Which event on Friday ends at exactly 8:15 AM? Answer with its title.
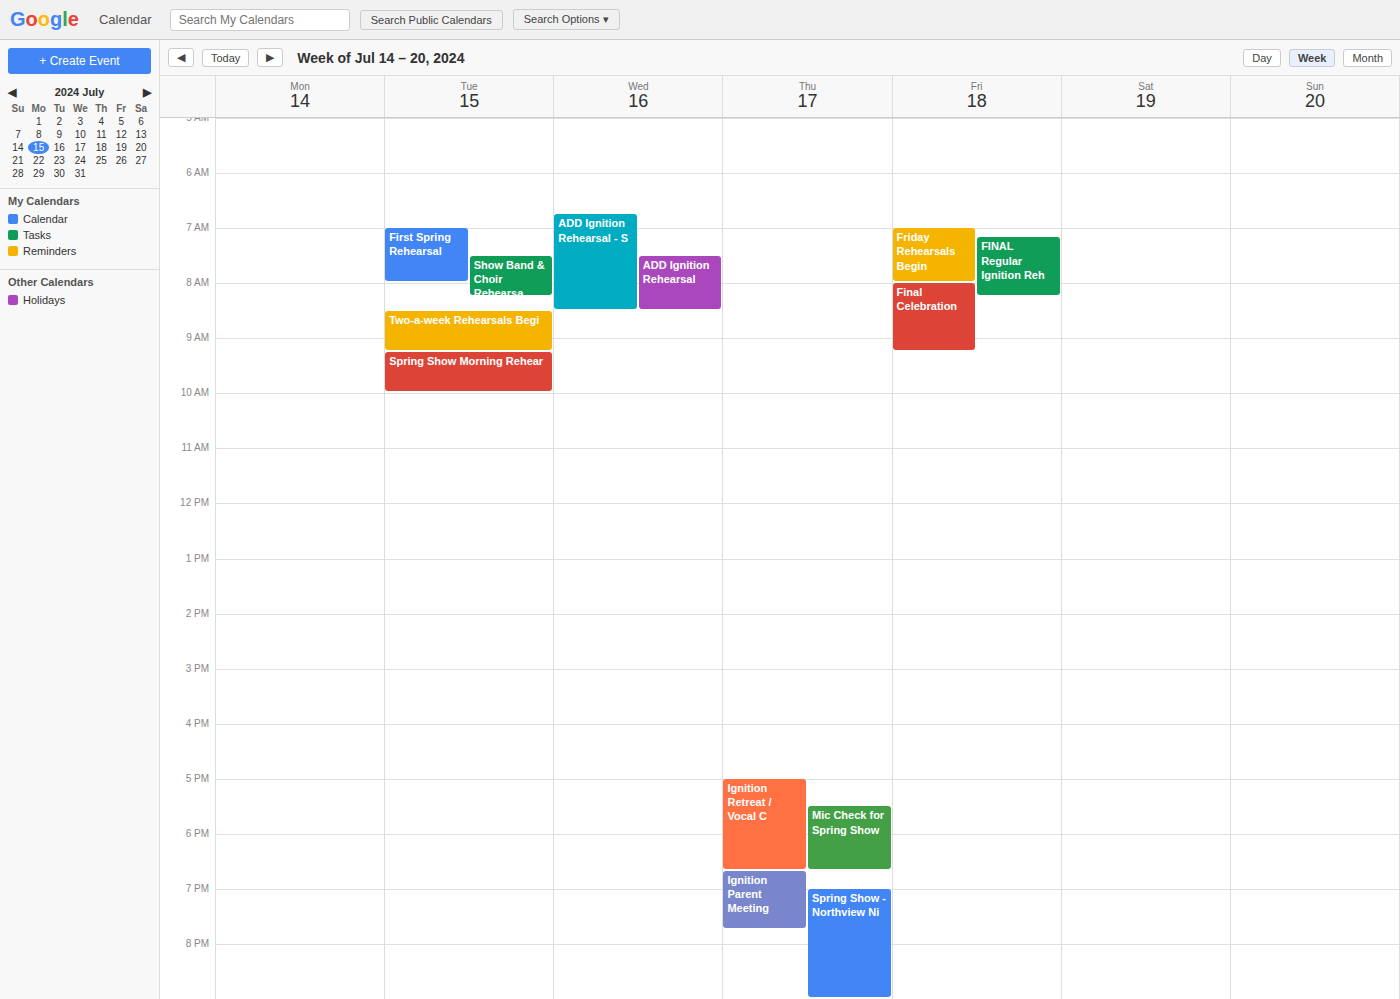
"FINAL Regular Ignition Reh"